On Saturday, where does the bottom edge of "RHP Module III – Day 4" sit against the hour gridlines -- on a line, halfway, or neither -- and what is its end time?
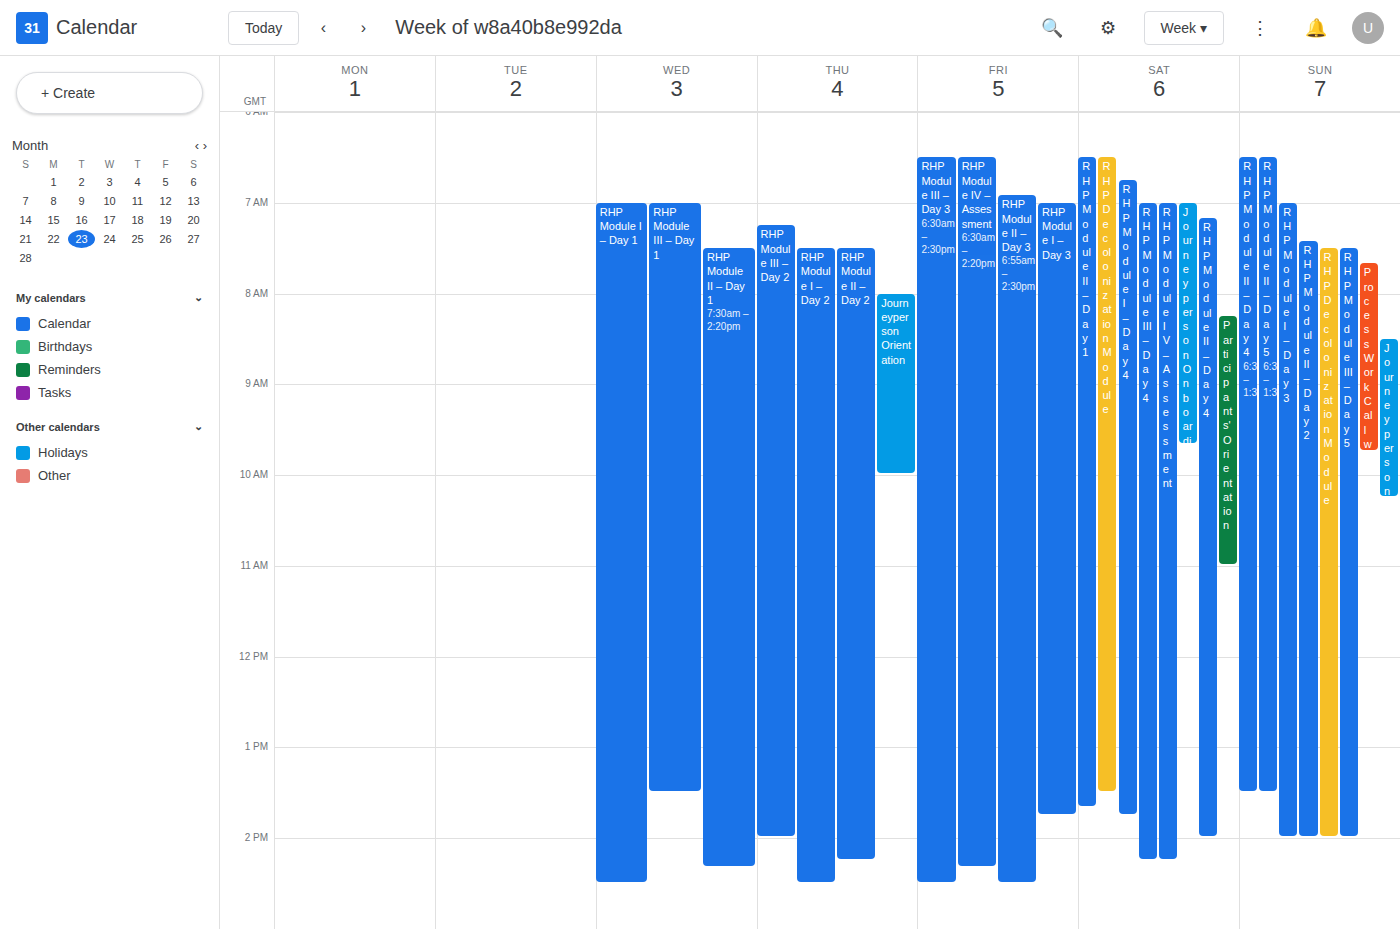
2:15 PM -- neither: a quarter of the way from the 2 PM line to the 3 PM line.